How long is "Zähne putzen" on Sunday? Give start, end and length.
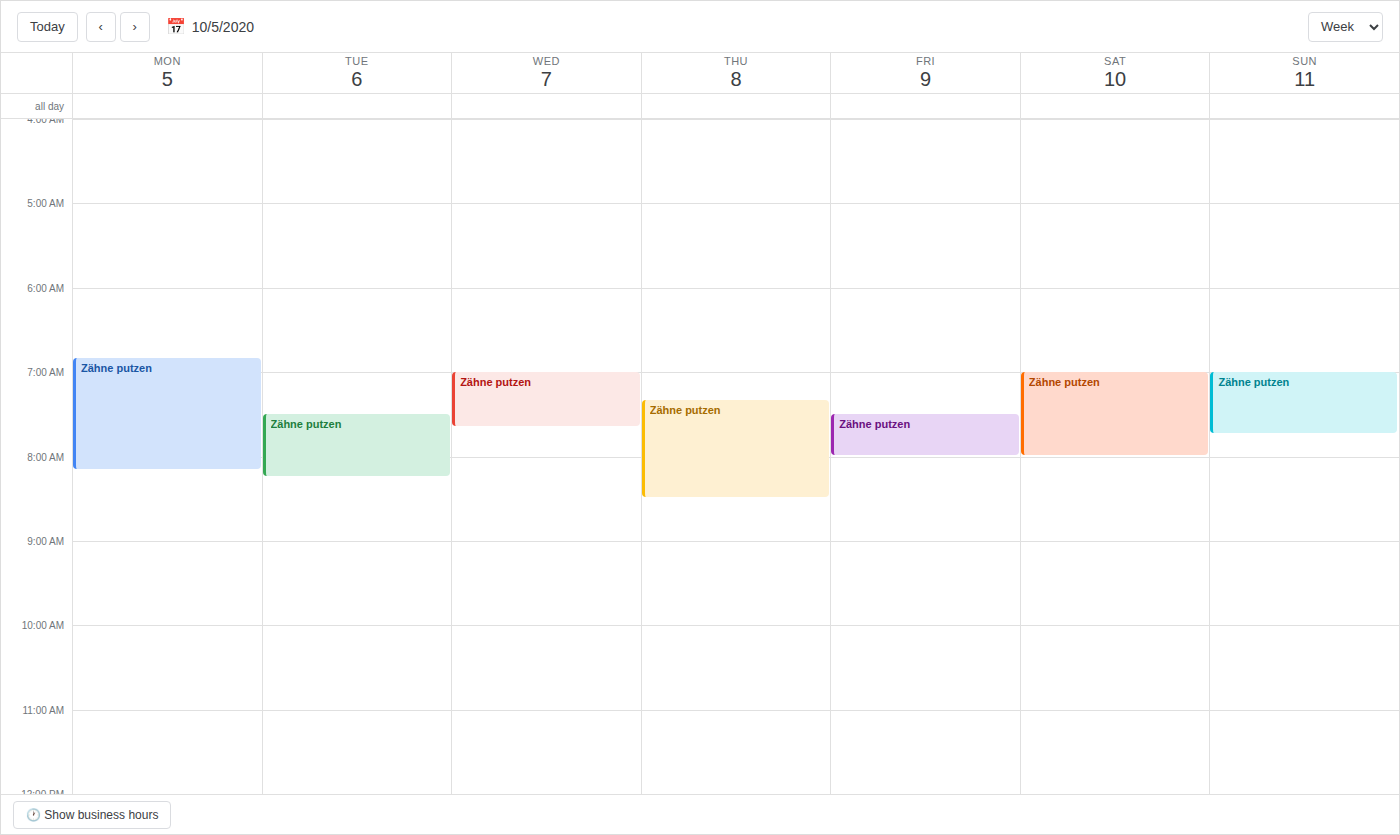
7:00 AM to 7:45 AM, 45 minutes